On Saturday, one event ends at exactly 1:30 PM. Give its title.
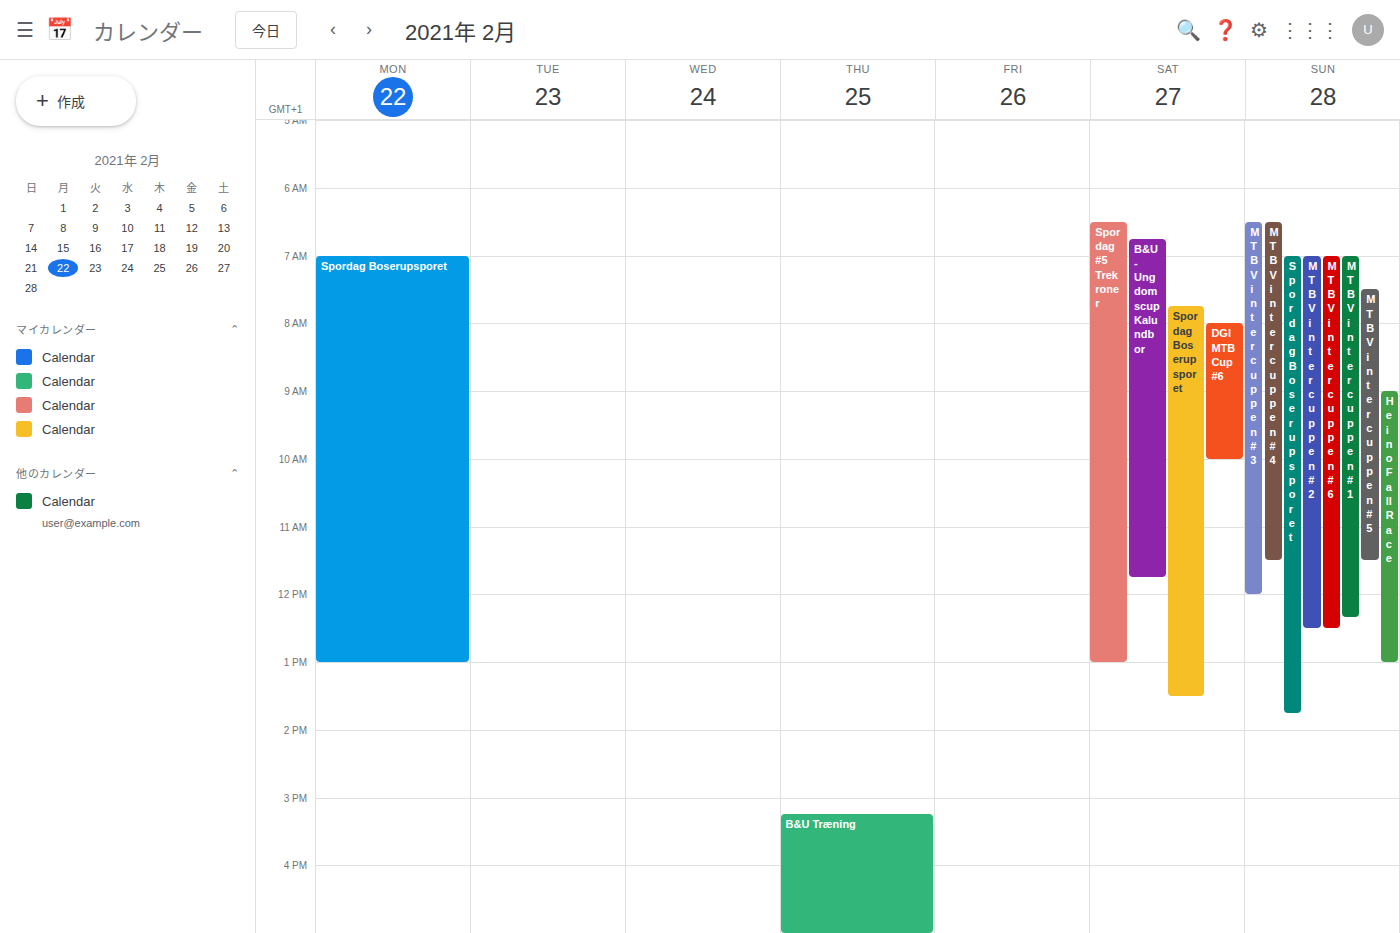
"Spordag Boserupsporet"